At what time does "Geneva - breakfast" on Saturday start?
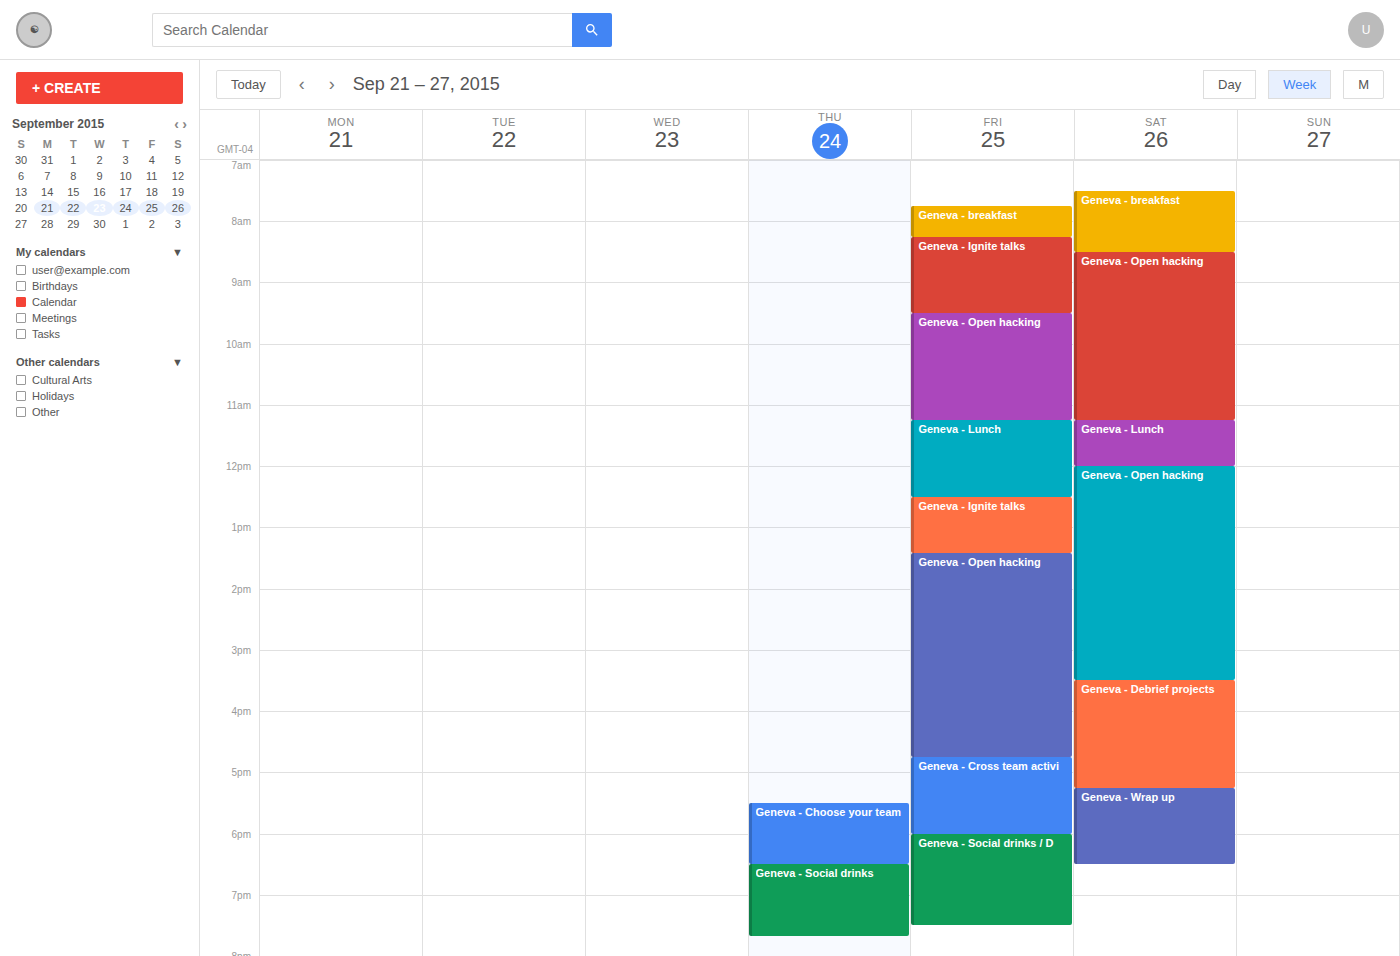
7:30 AM